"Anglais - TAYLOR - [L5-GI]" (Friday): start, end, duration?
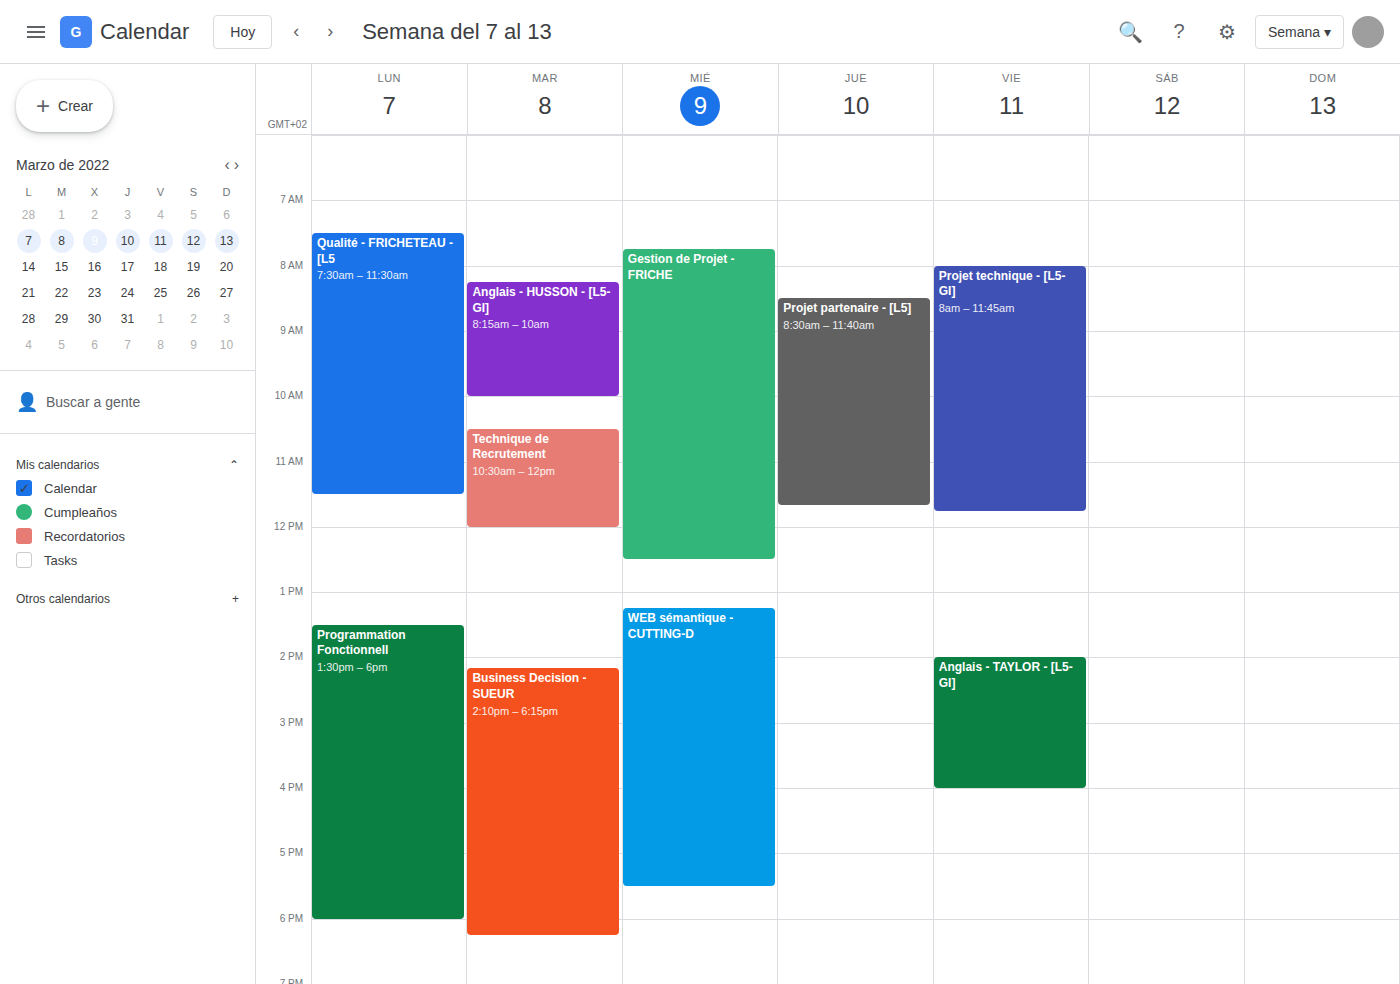
2:00 PM to 4:00 PM, 2 hours